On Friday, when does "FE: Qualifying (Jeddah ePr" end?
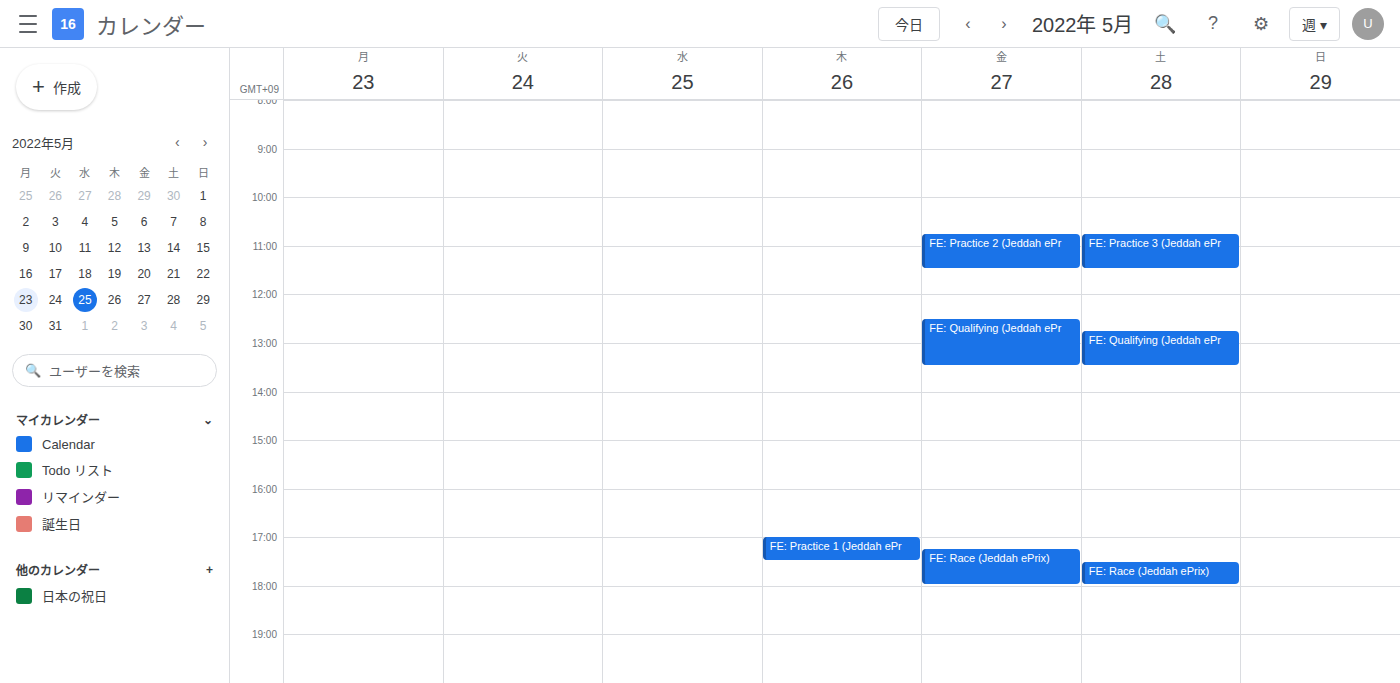
1:30 PM